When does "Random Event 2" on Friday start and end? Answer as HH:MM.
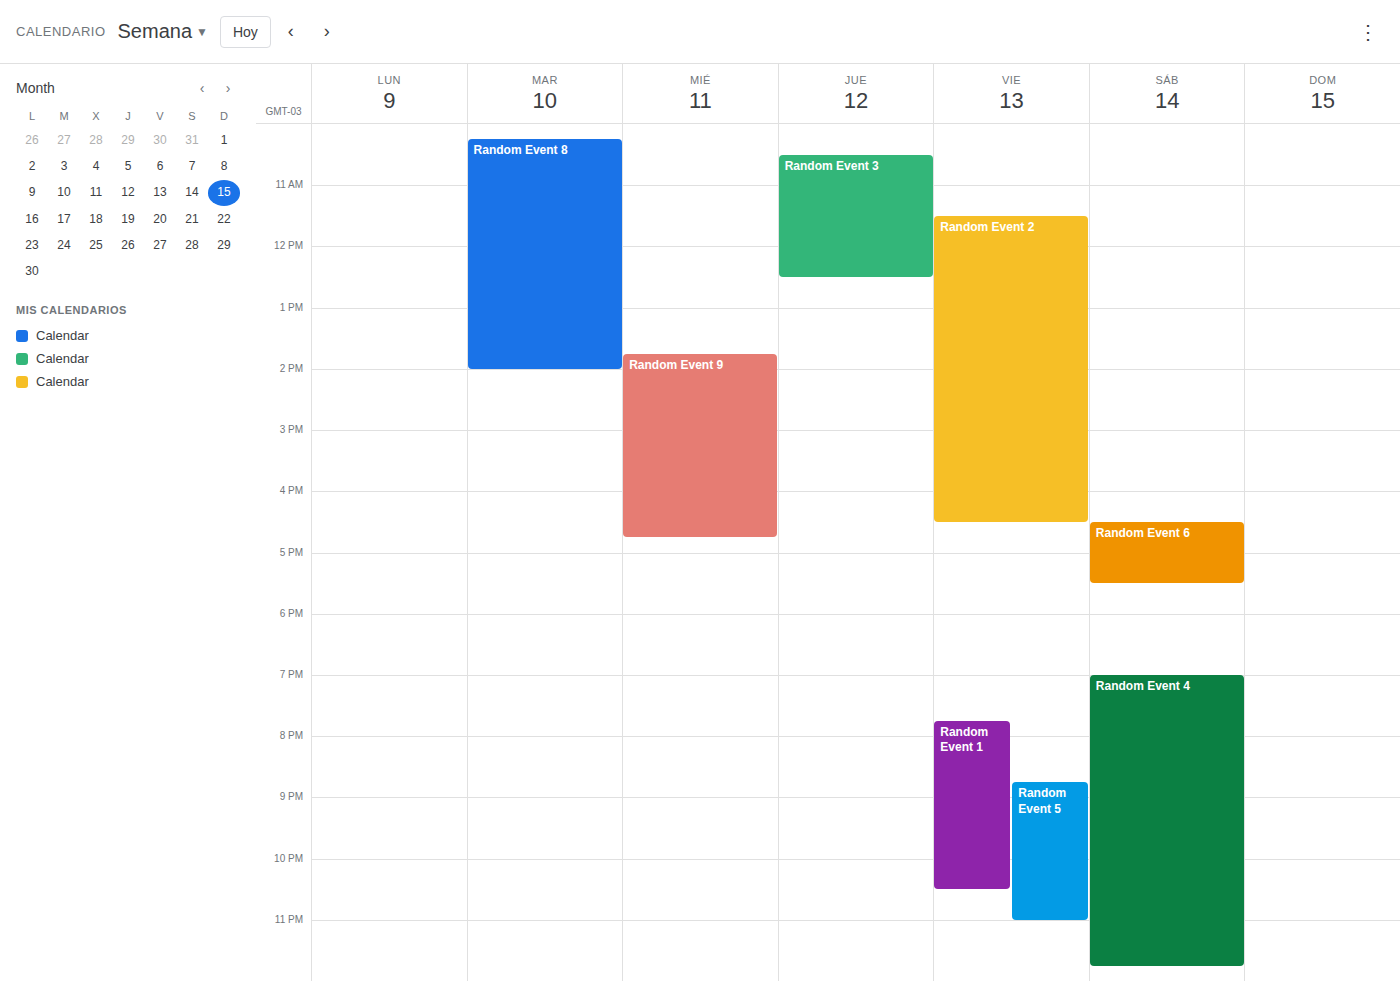
11:30 to 16:30